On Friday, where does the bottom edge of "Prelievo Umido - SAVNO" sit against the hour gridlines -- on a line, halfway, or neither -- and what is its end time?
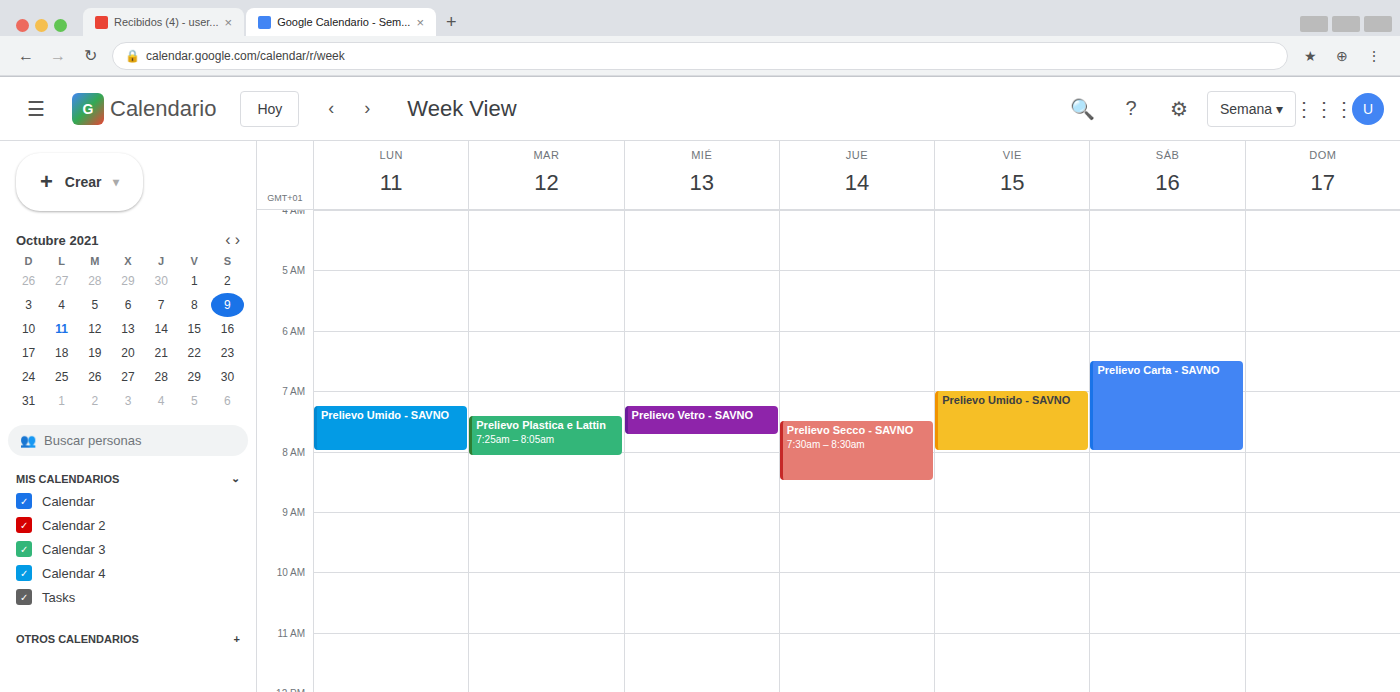
8:00 AM -- exactly on the 8 AM line.